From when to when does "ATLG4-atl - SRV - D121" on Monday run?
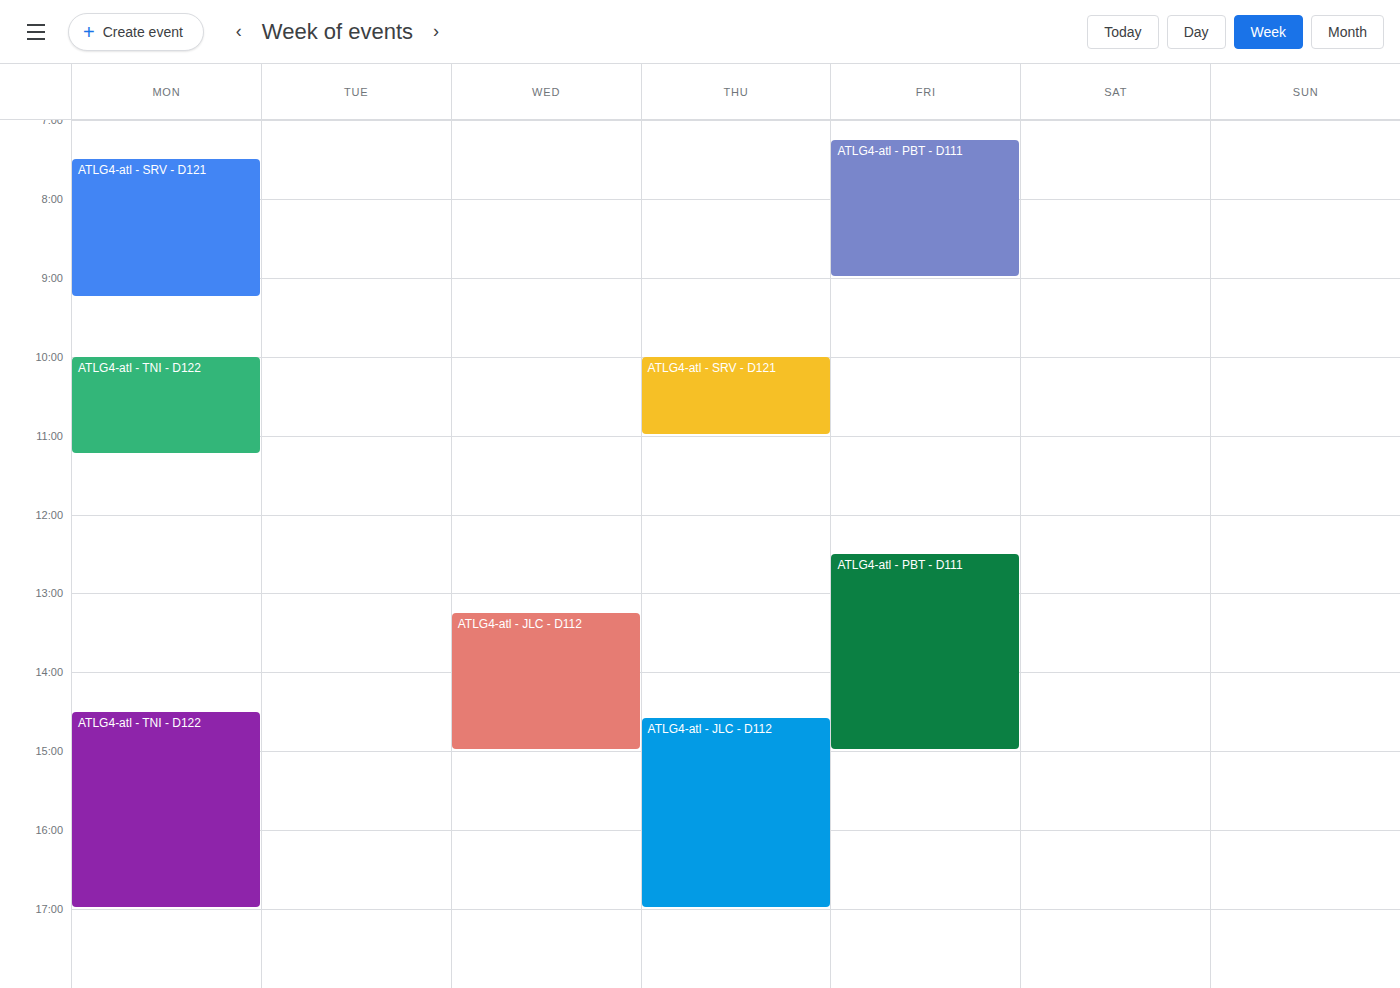
7:30 AM to 9:15 AM